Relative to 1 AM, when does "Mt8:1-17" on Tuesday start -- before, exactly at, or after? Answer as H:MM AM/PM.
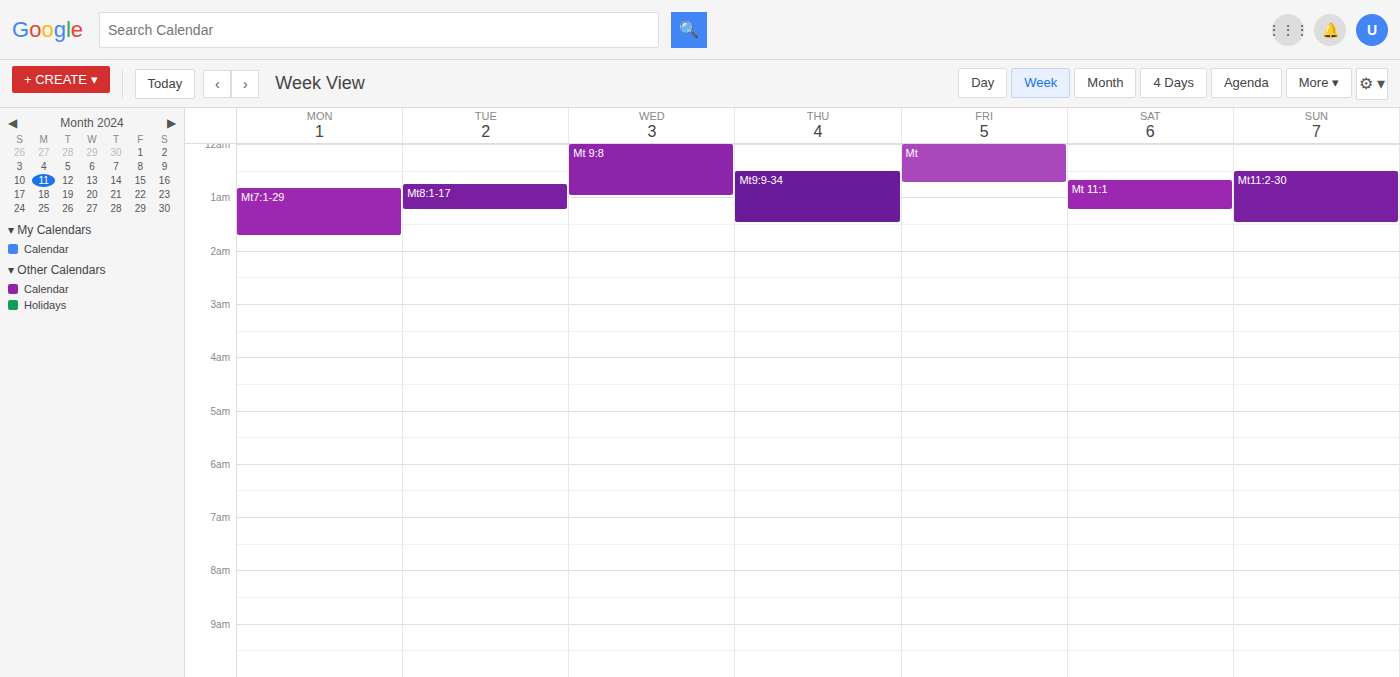
12:45 AM -- before 1 AM, 15 minutes above the 1 AM line.